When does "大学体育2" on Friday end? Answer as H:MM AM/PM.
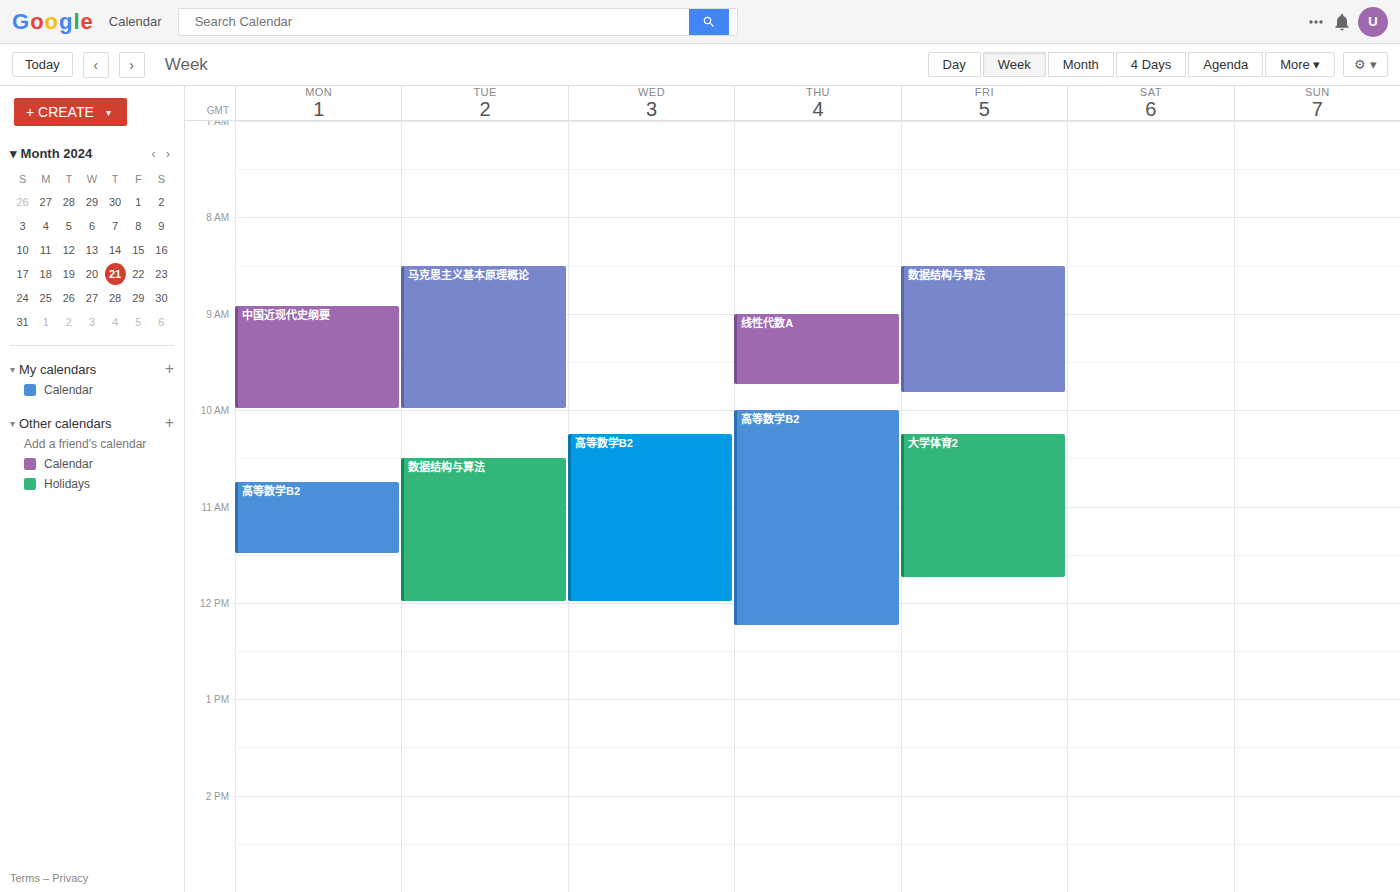
11:45 AM